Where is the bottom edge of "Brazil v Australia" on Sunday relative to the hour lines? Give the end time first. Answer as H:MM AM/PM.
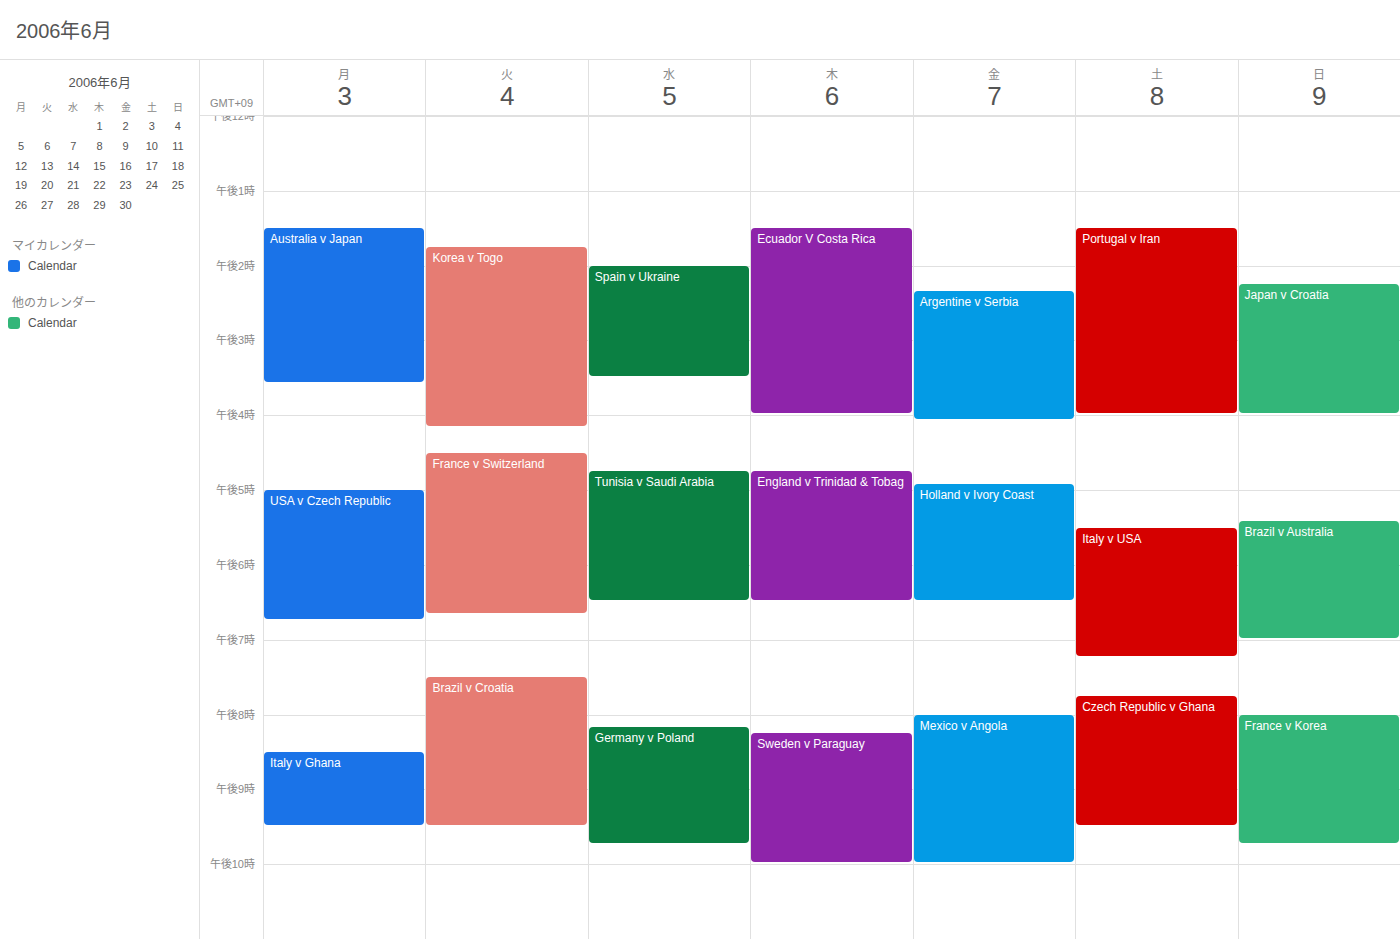
7:00 PM -- exactly on the 7 PM line.